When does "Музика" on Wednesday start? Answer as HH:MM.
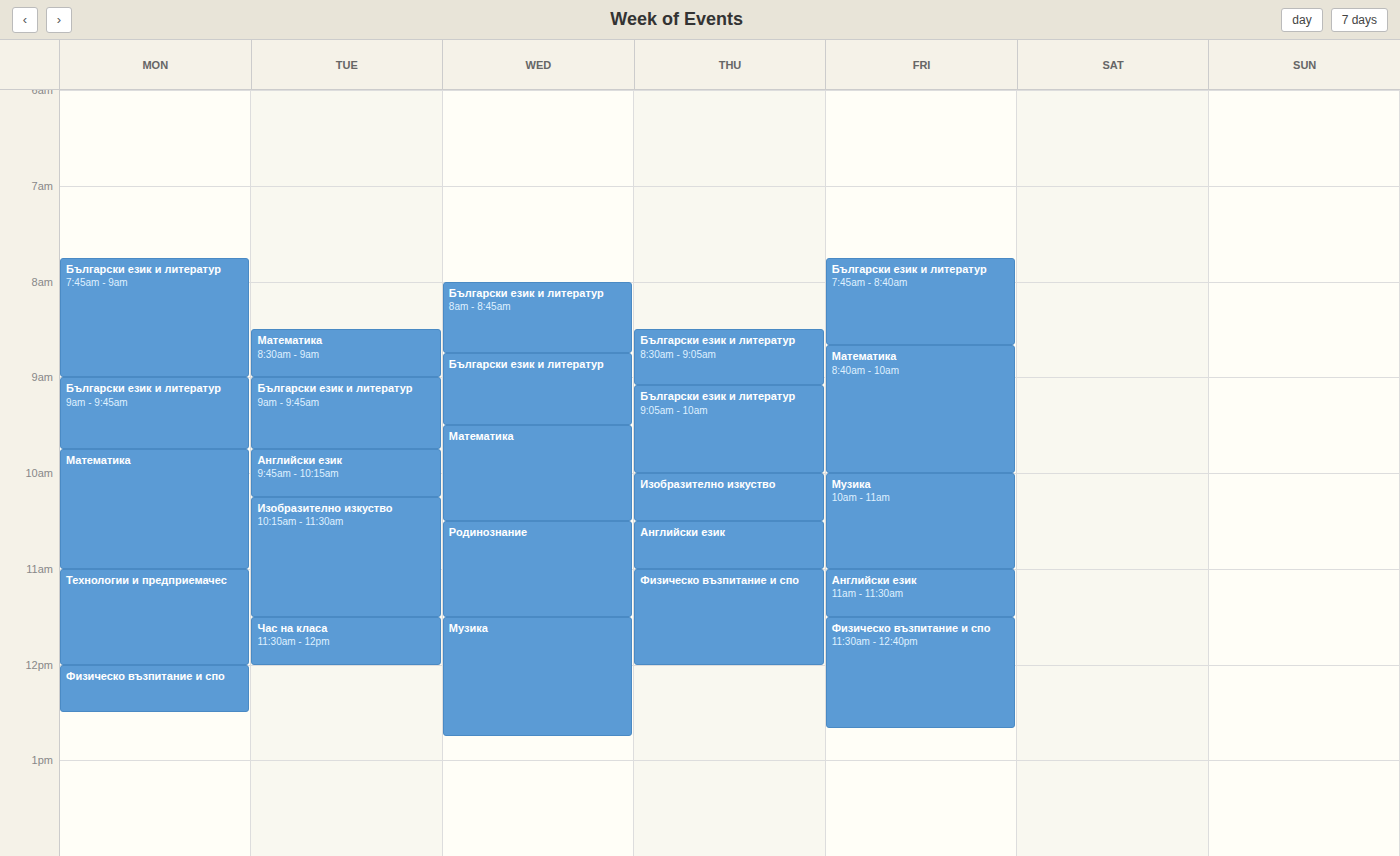
11:30